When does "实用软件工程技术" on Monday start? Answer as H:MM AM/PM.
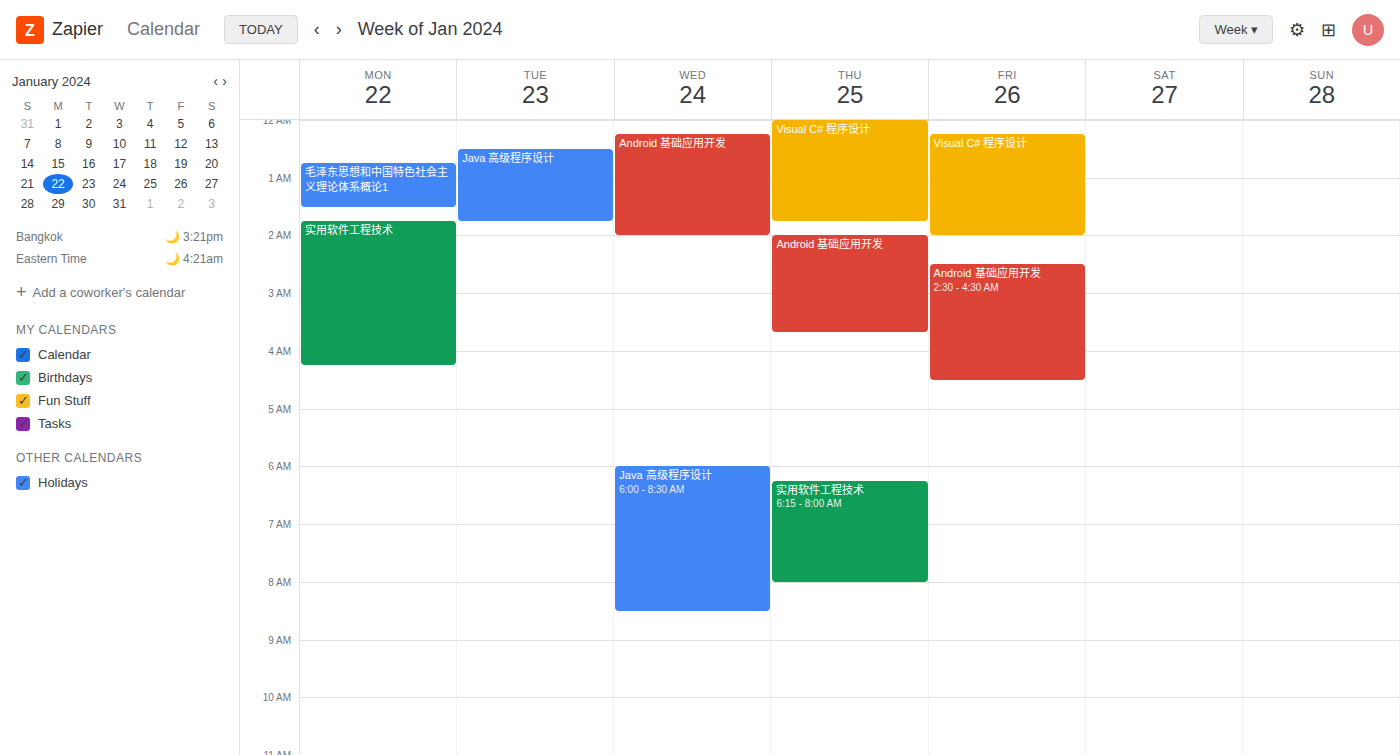
1:45 AM